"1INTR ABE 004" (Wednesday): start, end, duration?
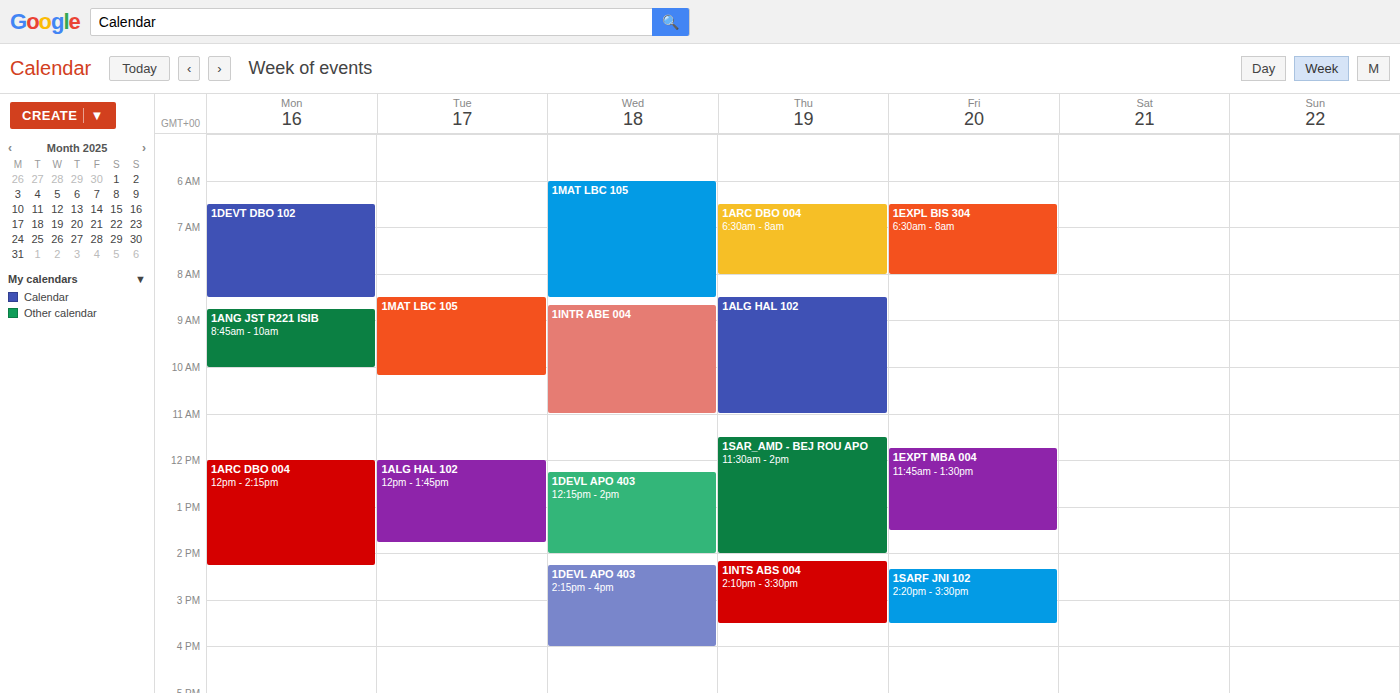
8:40 AM to 11:00 AM, 2 hours 20 minutes